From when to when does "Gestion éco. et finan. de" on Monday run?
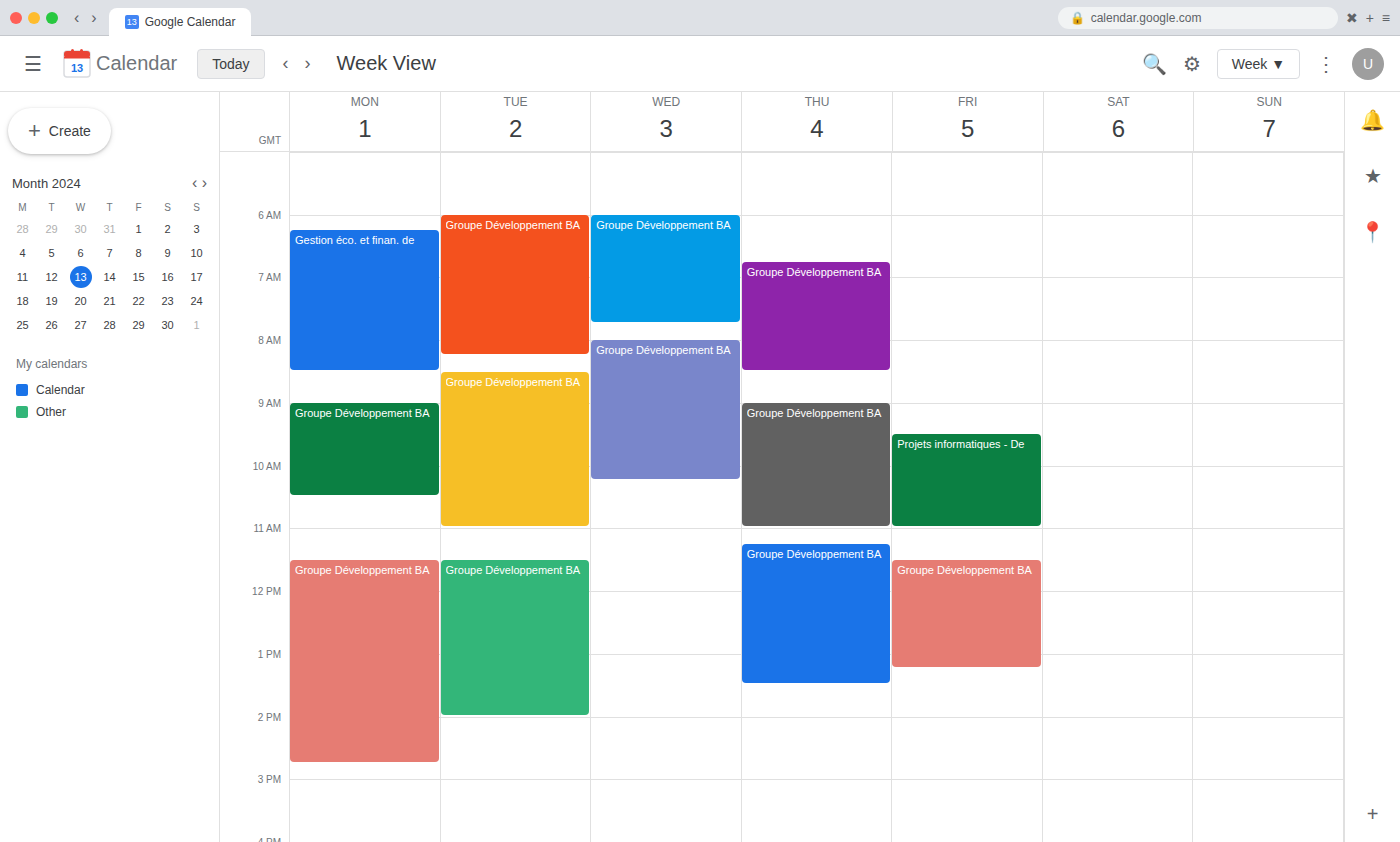
6:15 AM to 8:30 AM